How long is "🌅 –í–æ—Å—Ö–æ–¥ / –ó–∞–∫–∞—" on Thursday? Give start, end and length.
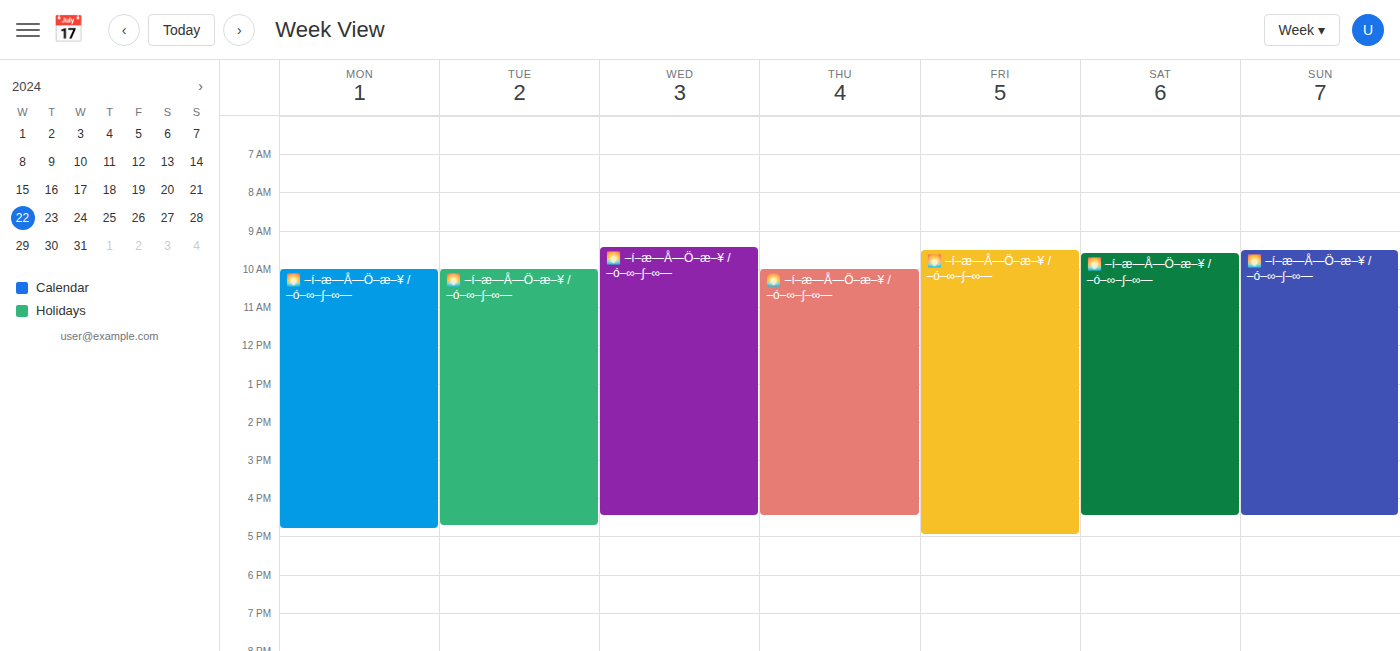
10:00 to 16:30, 6 hours 30 minutes